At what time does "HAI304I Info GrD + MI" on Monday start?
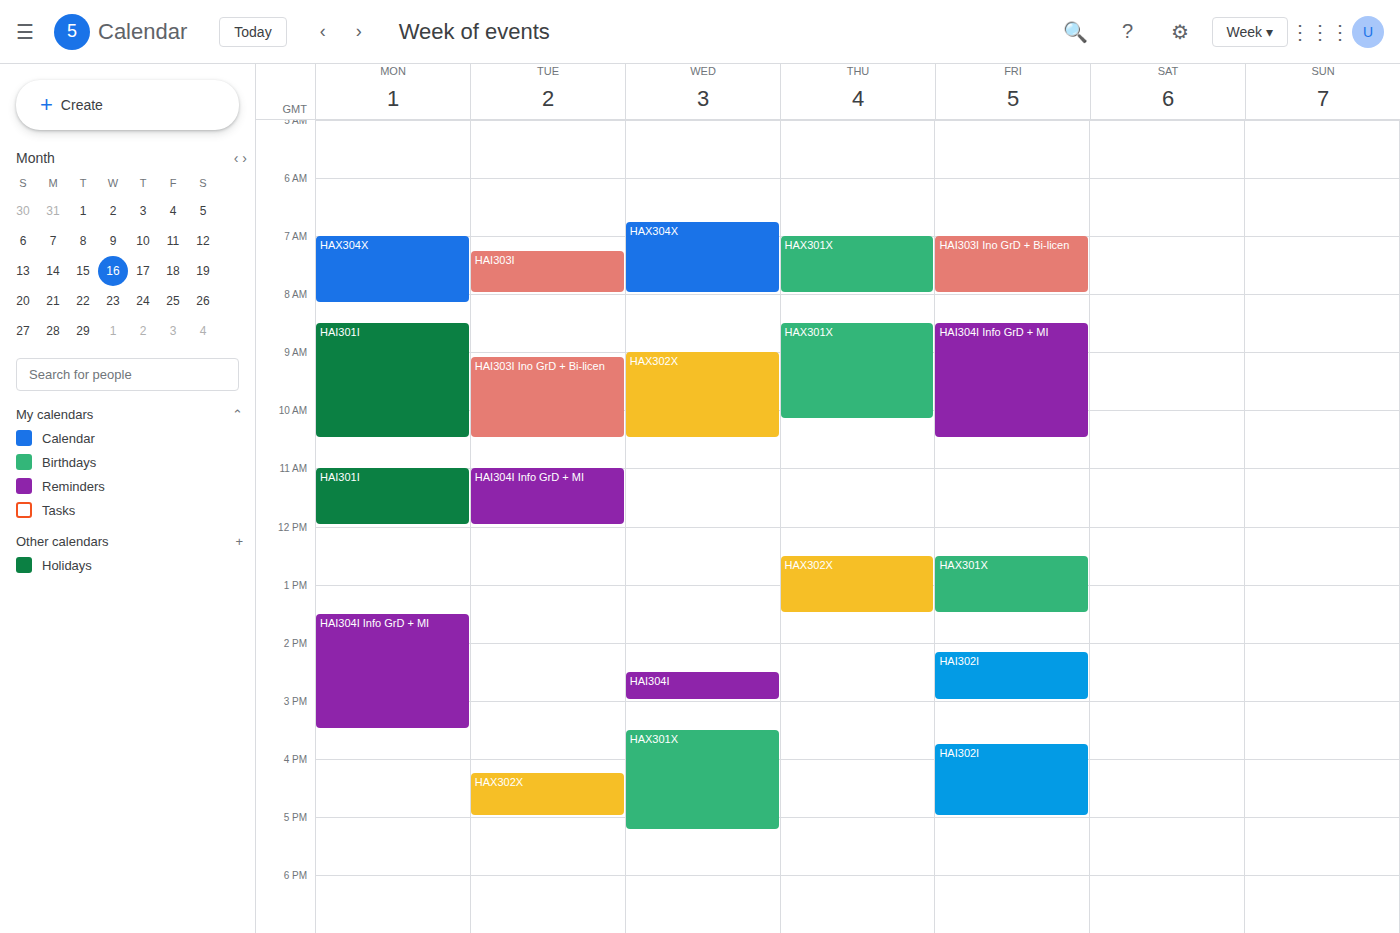
1:30 PM